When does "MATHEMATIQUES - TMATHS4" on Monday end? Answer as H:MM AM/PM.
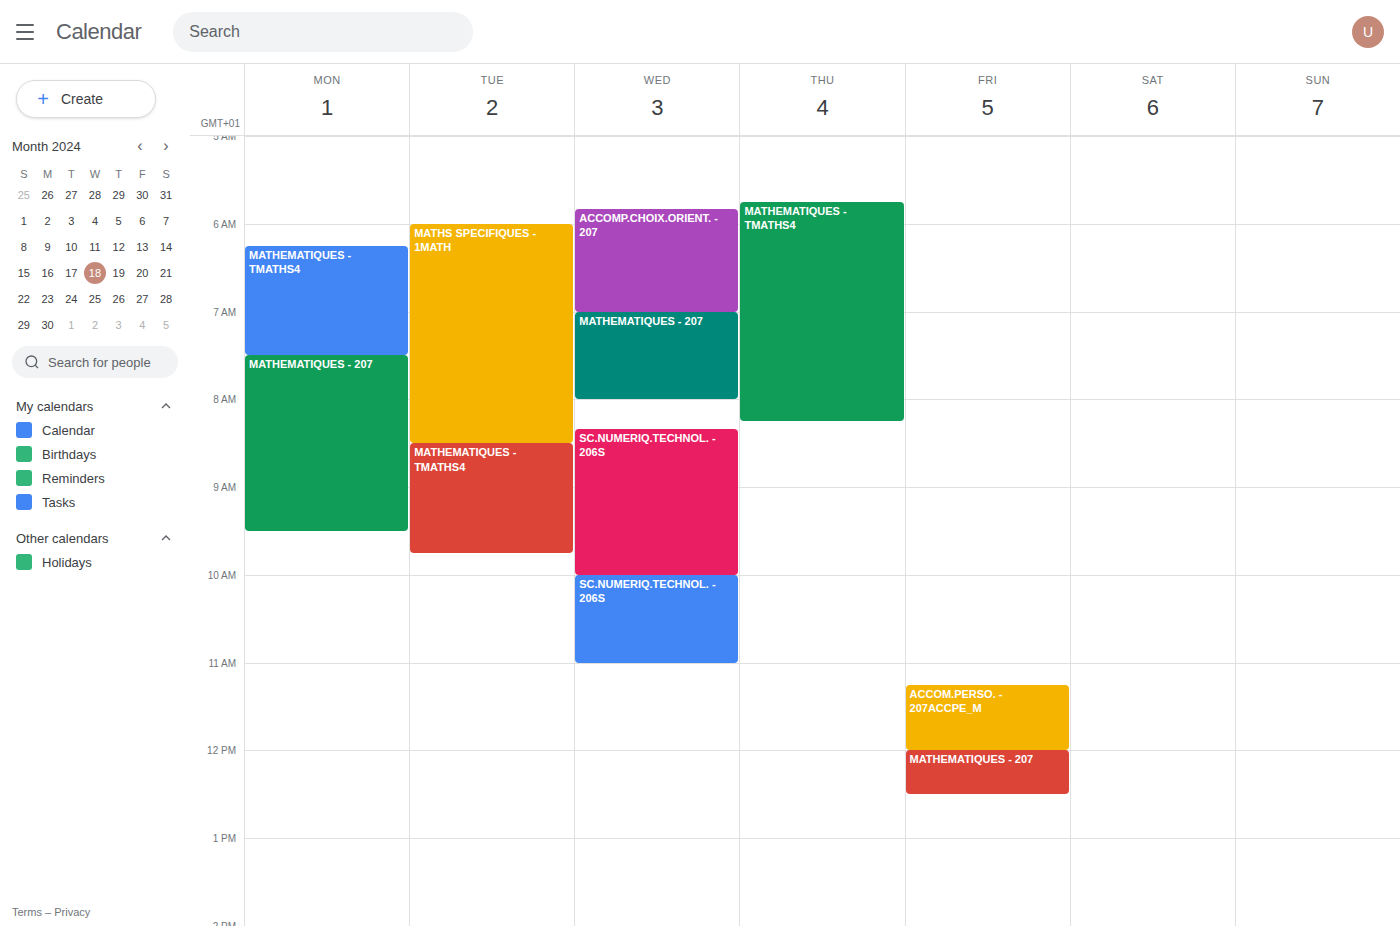
7:30 AM